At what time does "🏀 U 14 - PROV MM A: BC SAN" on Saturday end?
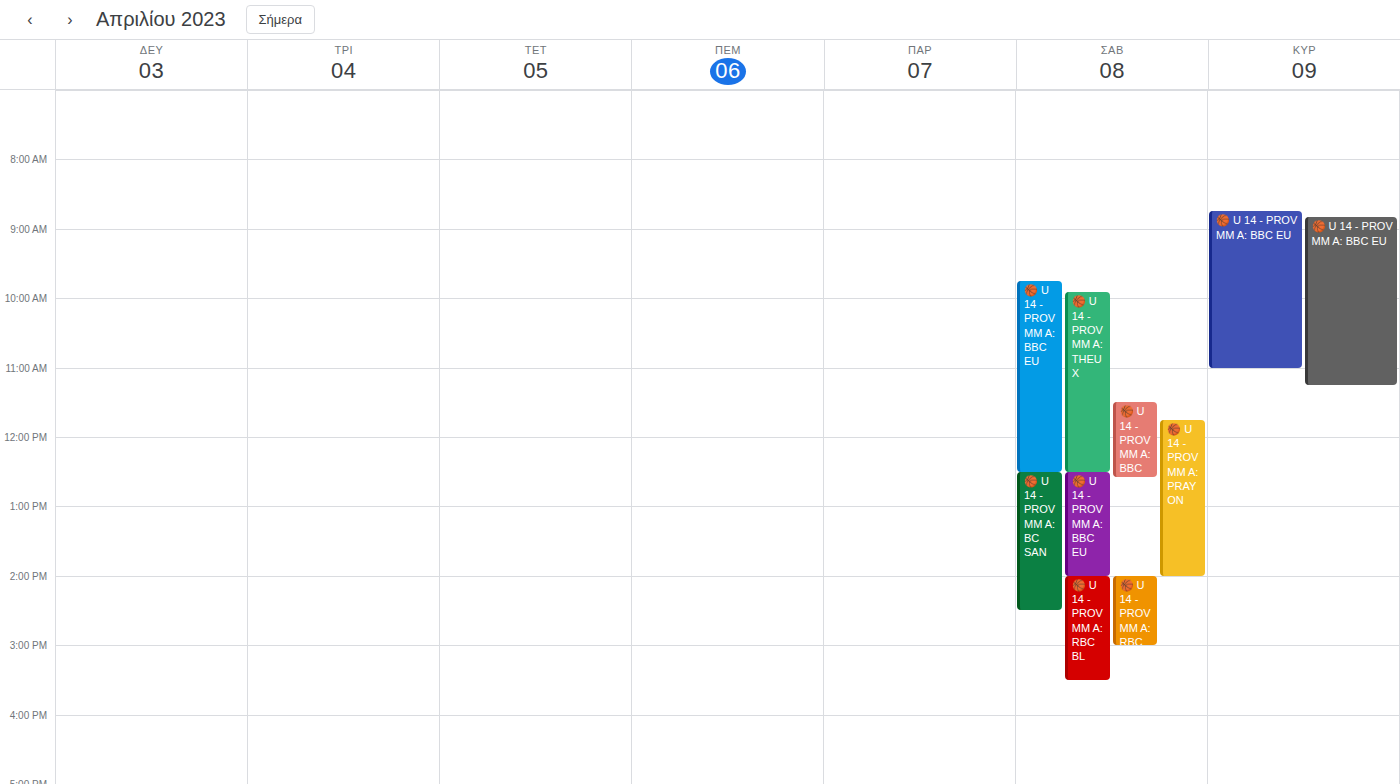
2:30 PM